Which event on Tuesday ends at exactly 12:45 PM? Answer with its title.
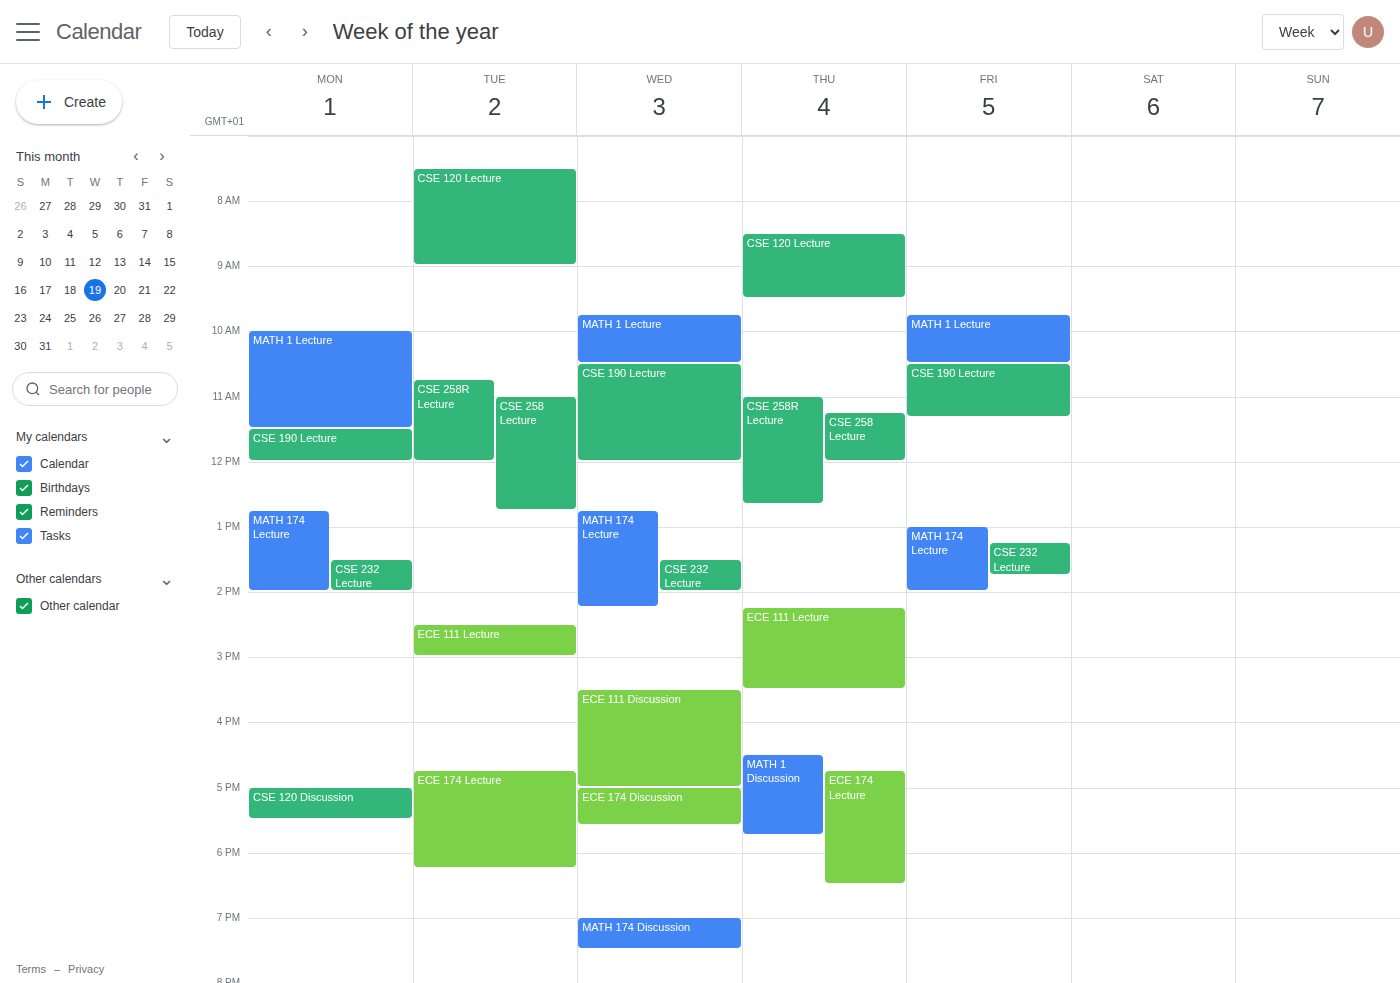
"CSE 258 Lecture"